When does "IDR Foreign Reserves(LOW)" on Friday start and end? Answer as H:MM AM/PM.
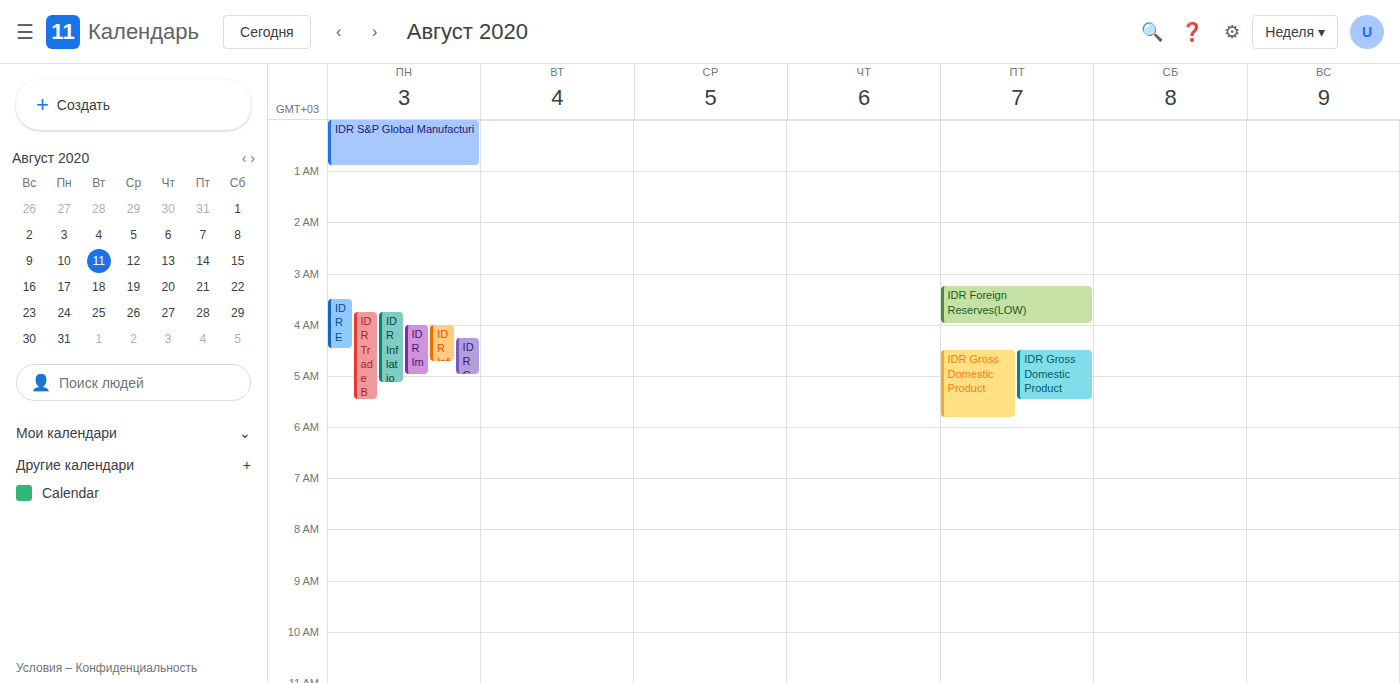
3:15 AM to 4:00 AM